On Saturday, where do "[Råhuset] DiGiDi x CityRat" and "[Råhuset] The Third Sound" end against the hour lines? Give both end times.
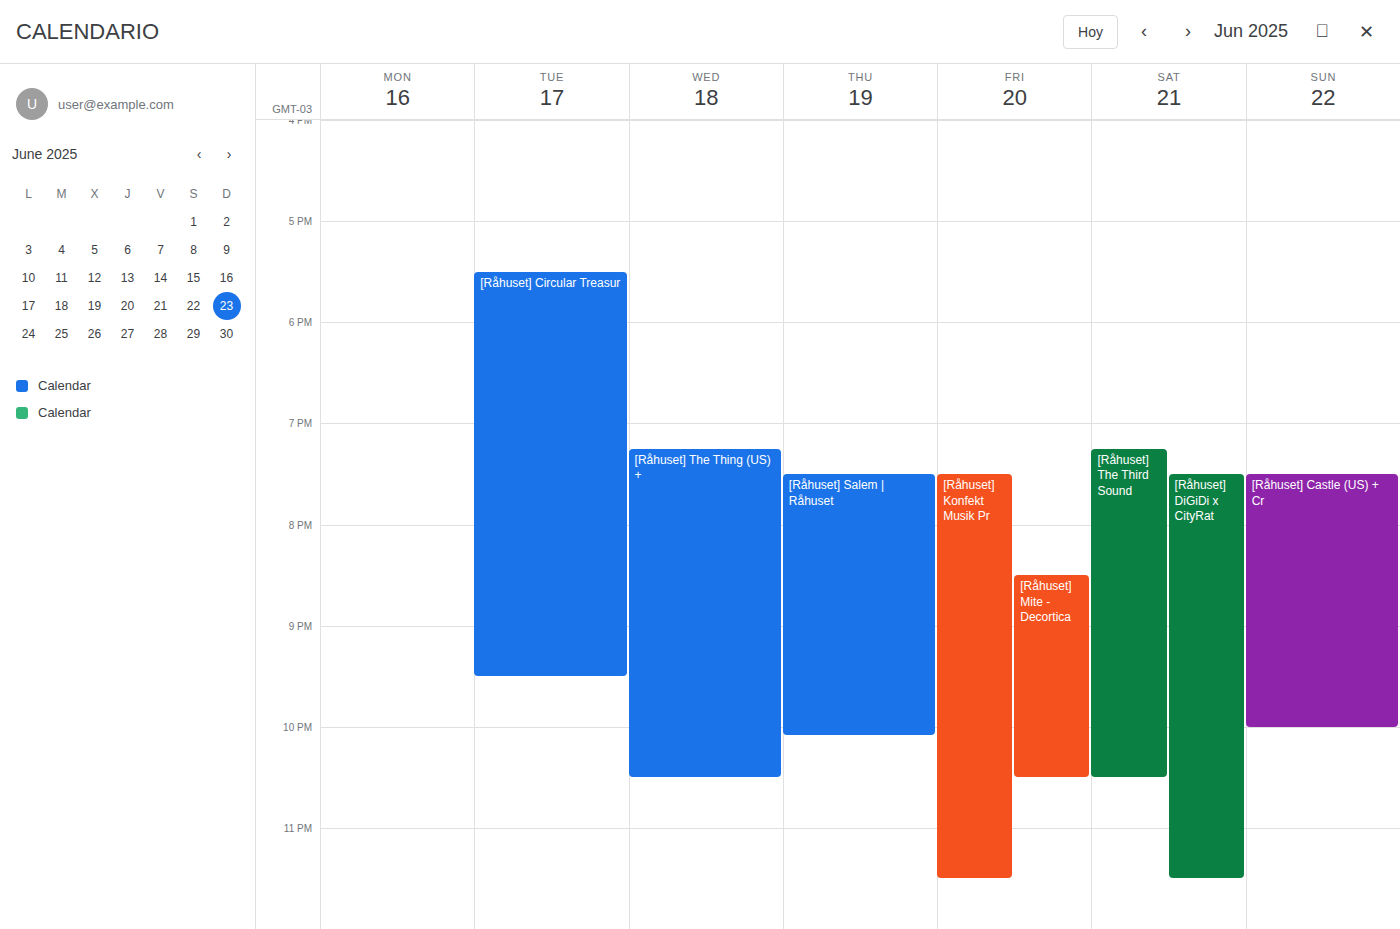
"[Råhuset] DiGiDi x CityRat": 23:30, halfway between the 23:00 and 24:00 lines. "[Råhuset] The Third Sound": 22:30, halfway between the 22:00 and 23:00 lines.